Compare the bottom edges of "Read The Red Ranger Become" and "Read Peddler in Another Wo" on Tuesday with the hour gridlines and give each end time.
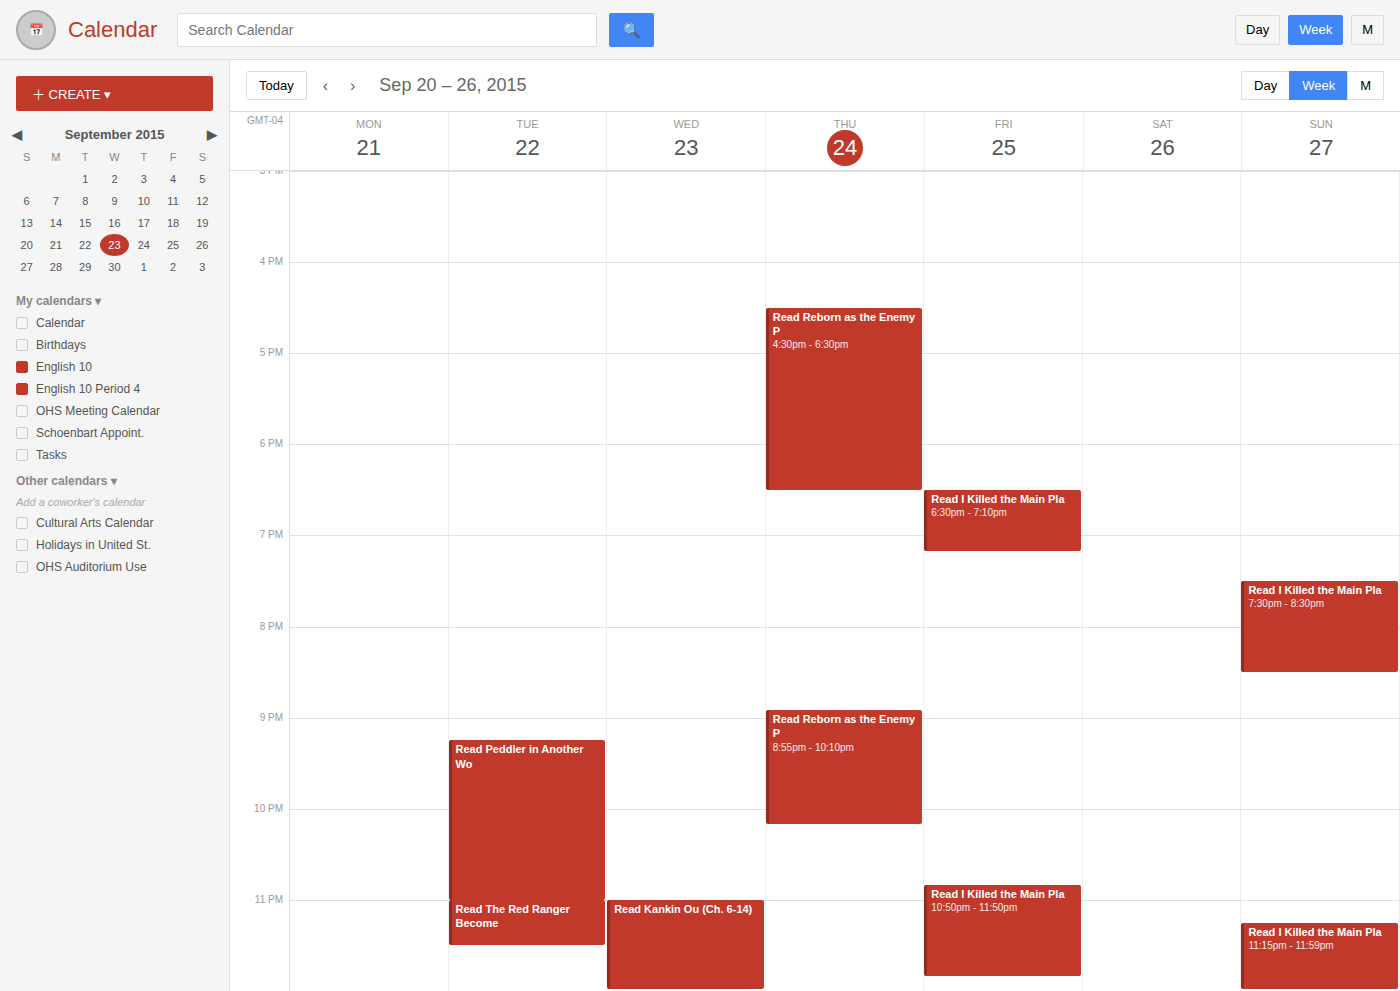
"Read The Red Ranger Become": 11:30 PM, halfway between the 11 PM and 12 AM lines. "Read Peddler in Another Wo": 11:00 PM, exactly on the 11 PM line.